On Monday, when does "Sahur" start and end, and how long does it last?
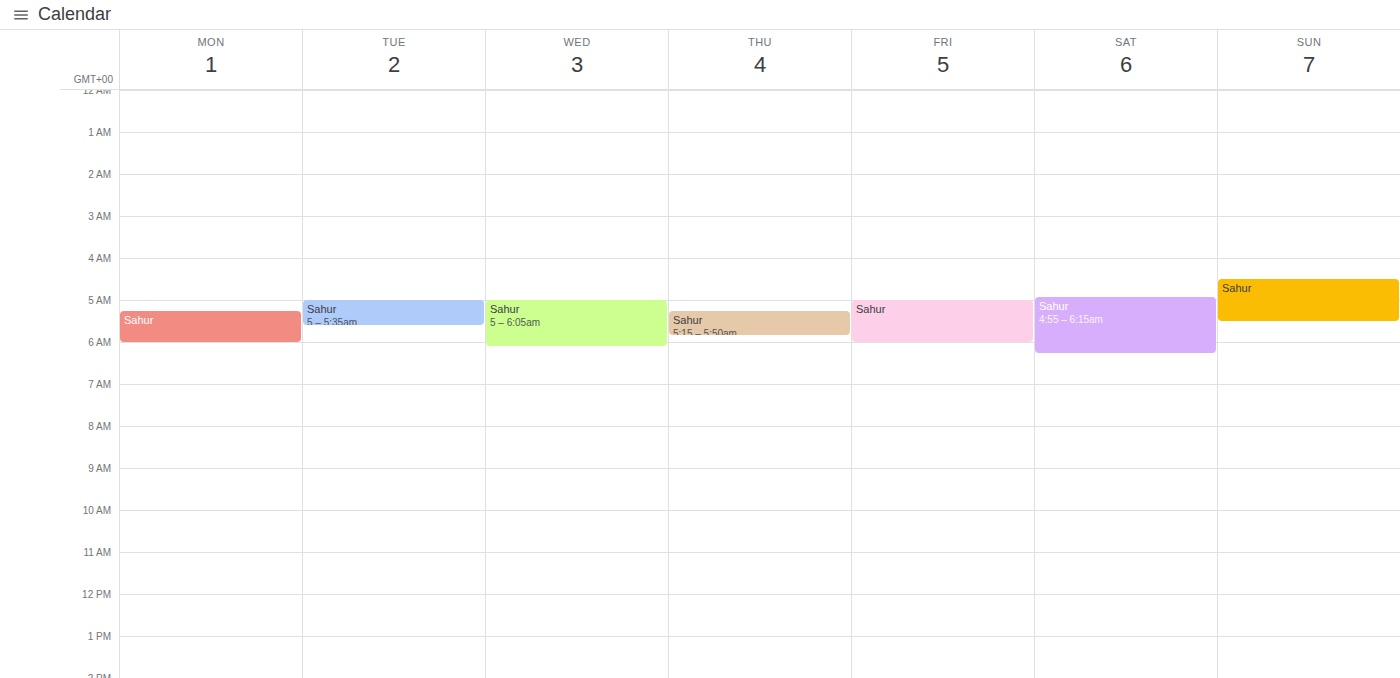
5:15 AM to 6:00 AM, 45 minutes